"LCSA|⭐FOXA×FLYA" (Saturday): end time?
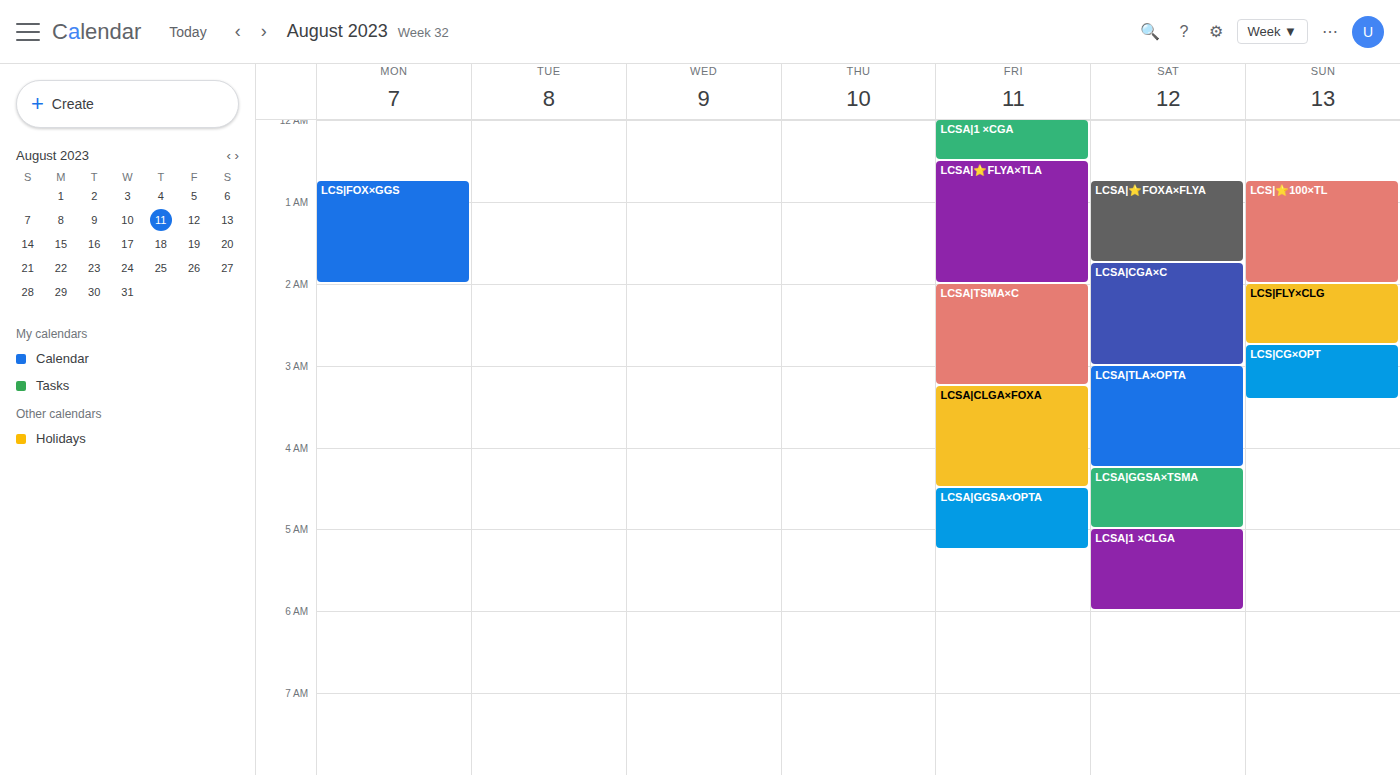
1:45 AM